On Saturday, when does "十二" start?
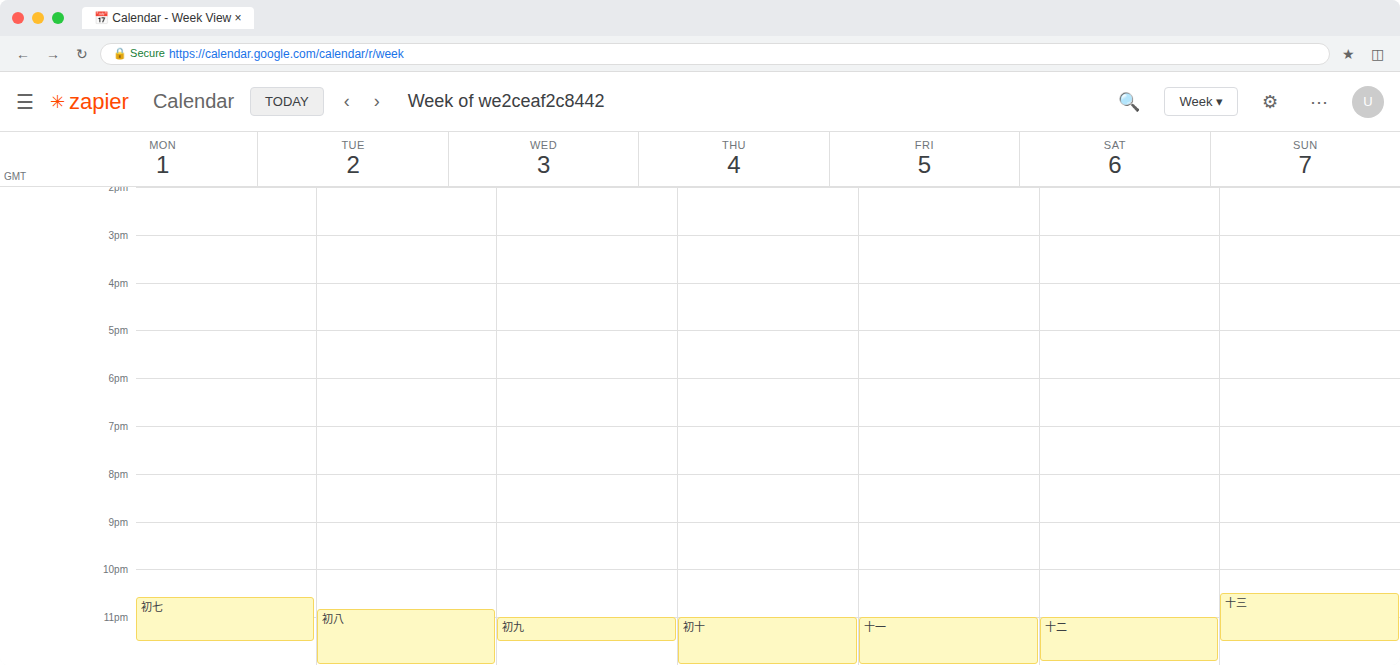
11:00 PM